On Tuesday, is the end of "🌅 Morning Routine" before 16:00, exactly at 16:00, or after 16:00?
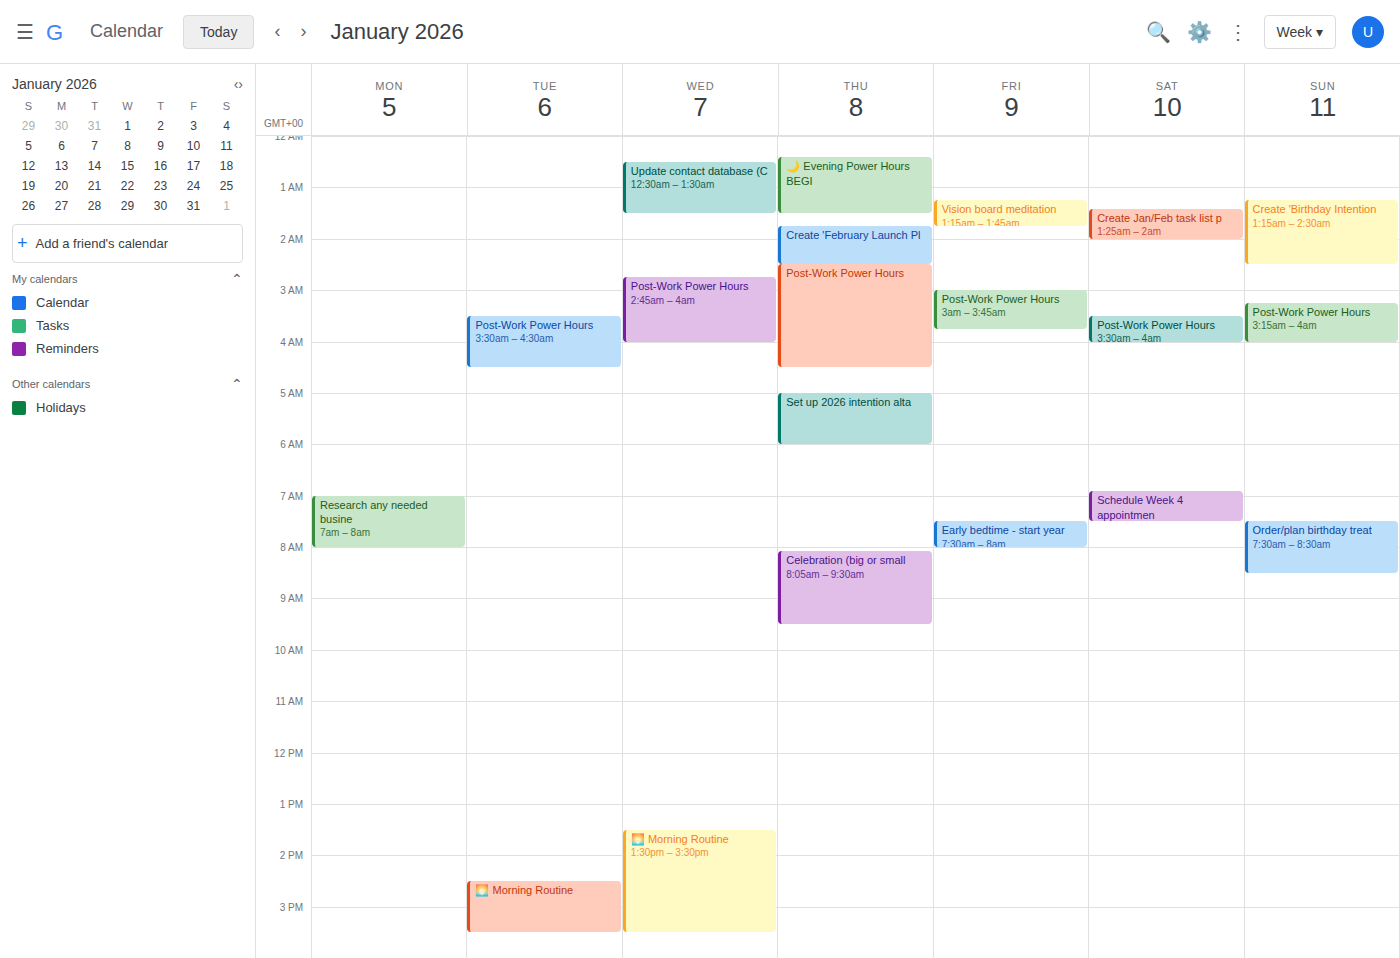
15:30 -- before 16:00, 30 minutes above the 16:00 line.